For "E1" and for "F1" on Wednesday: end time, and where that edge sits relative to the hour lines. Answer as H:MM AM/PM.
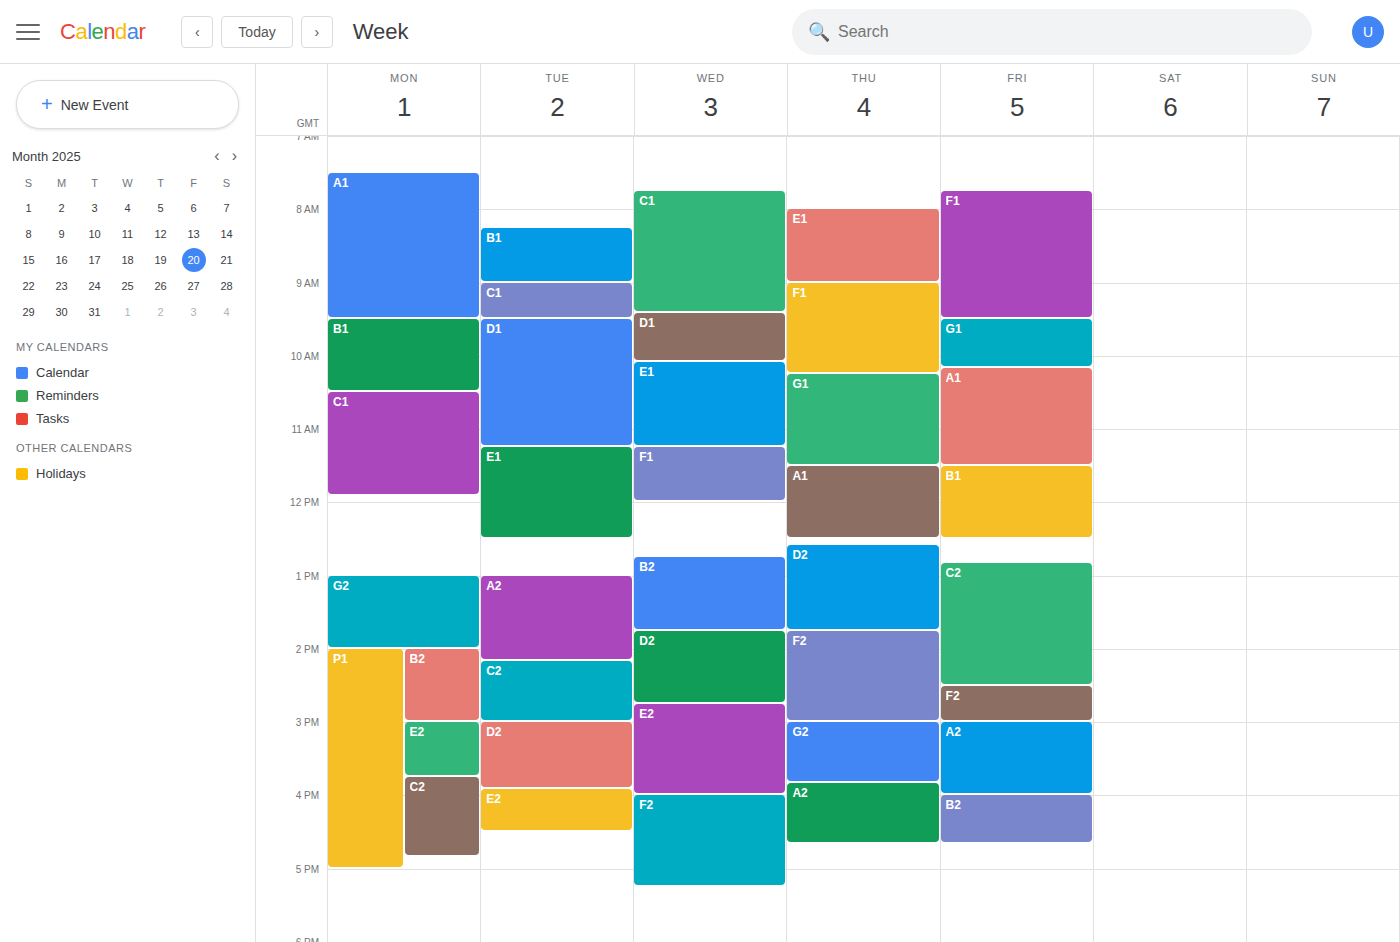
"E1": 11:15 AM, neither: a quarter of the way from the 11 AM line to the 12 PM line. "F1": 12:00 PM, exactly on the 12 PM line.